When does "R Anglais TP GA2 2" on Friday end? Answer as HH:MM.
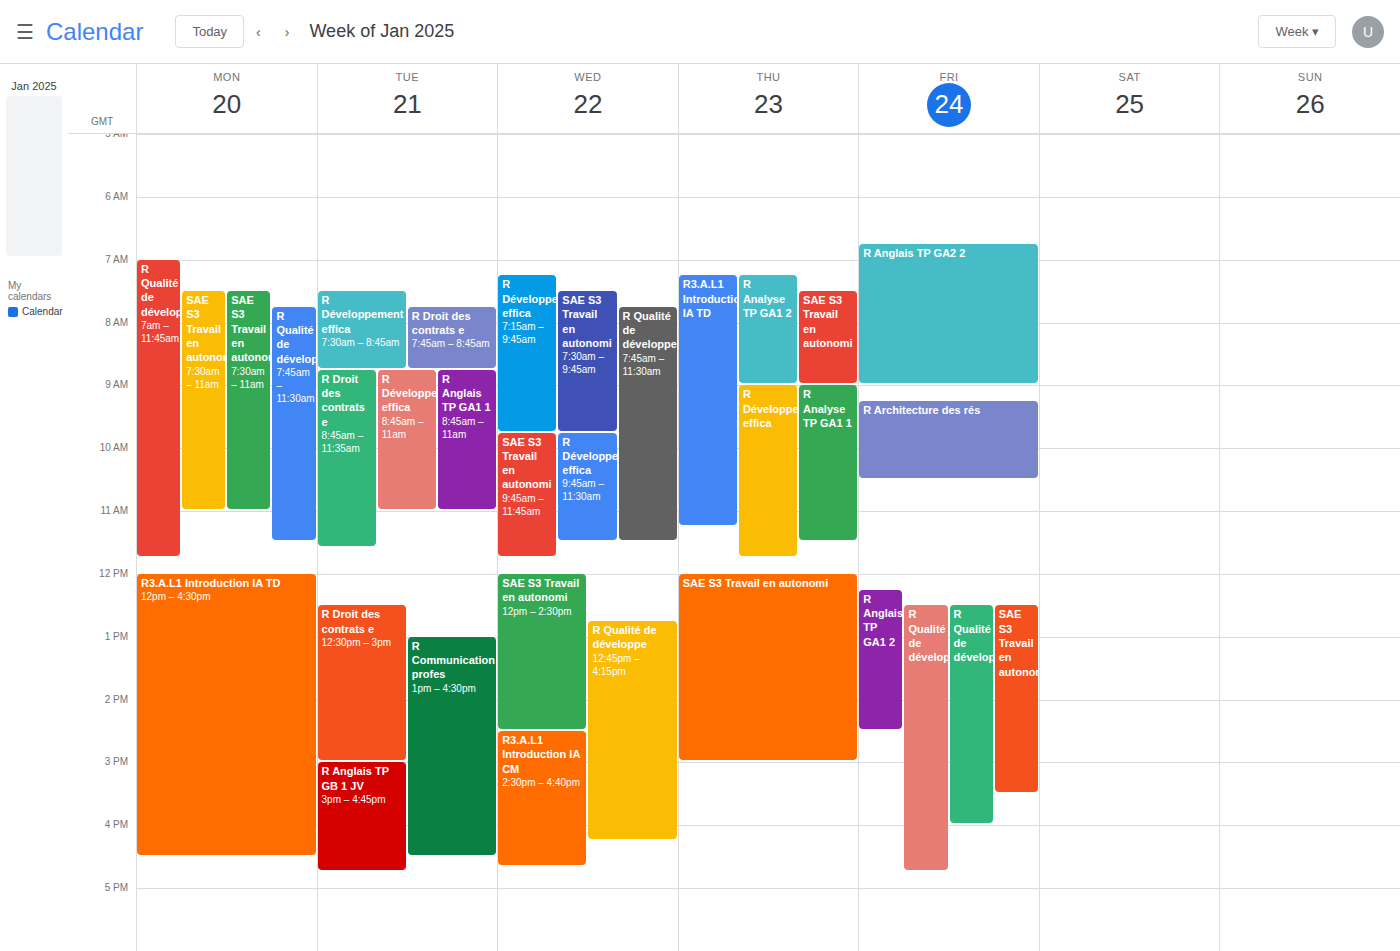
09:00